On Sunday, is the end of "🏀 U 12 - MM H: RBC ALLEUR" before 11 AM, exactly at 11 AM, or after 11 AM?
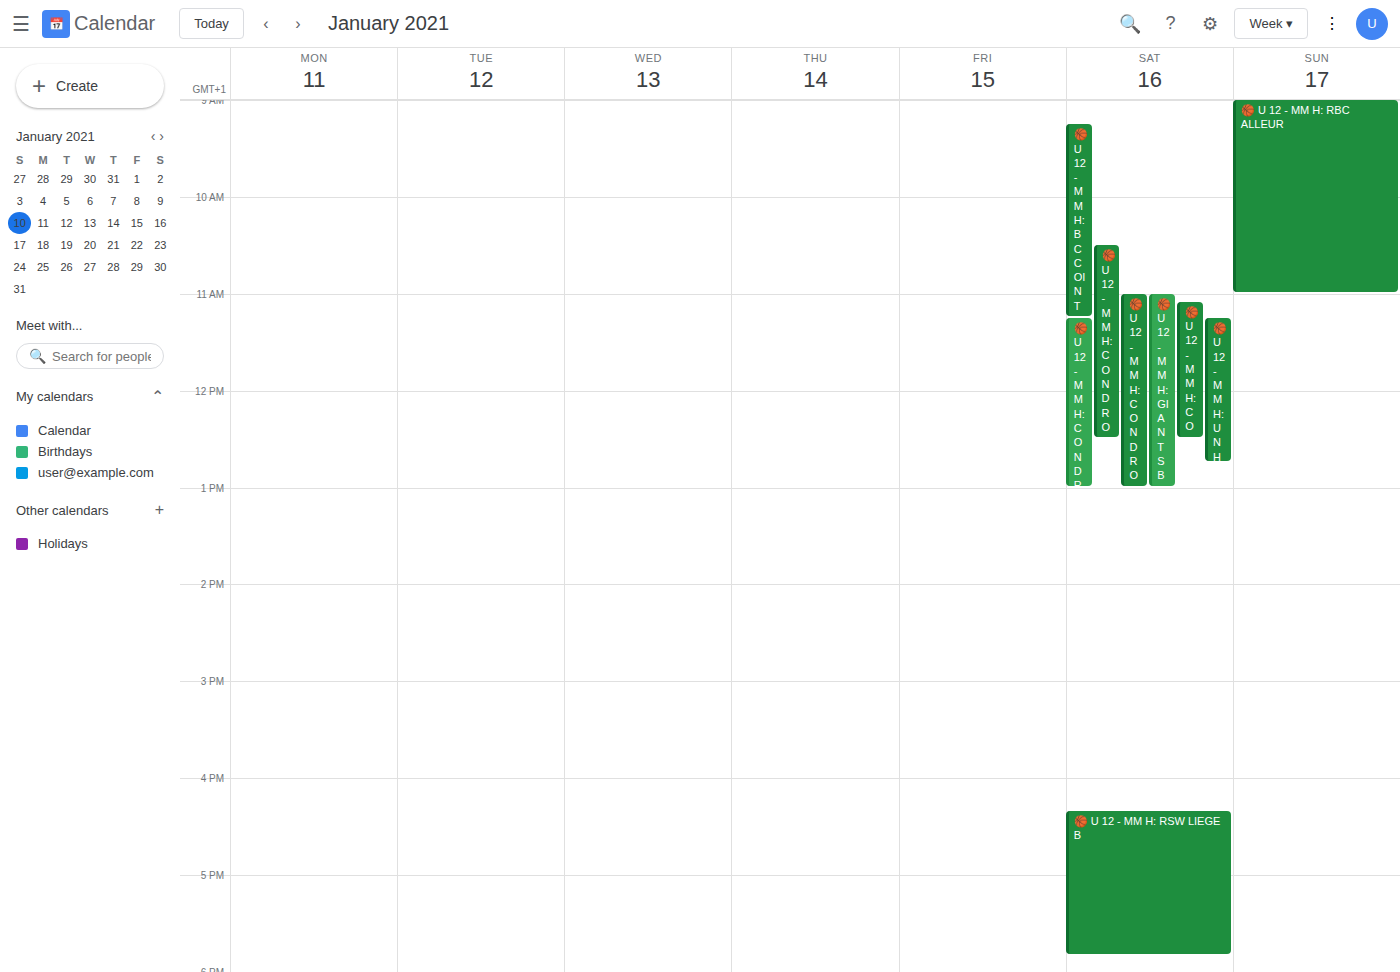
11:00 AM -- exactly at 11 AM, on the 11 AM line.